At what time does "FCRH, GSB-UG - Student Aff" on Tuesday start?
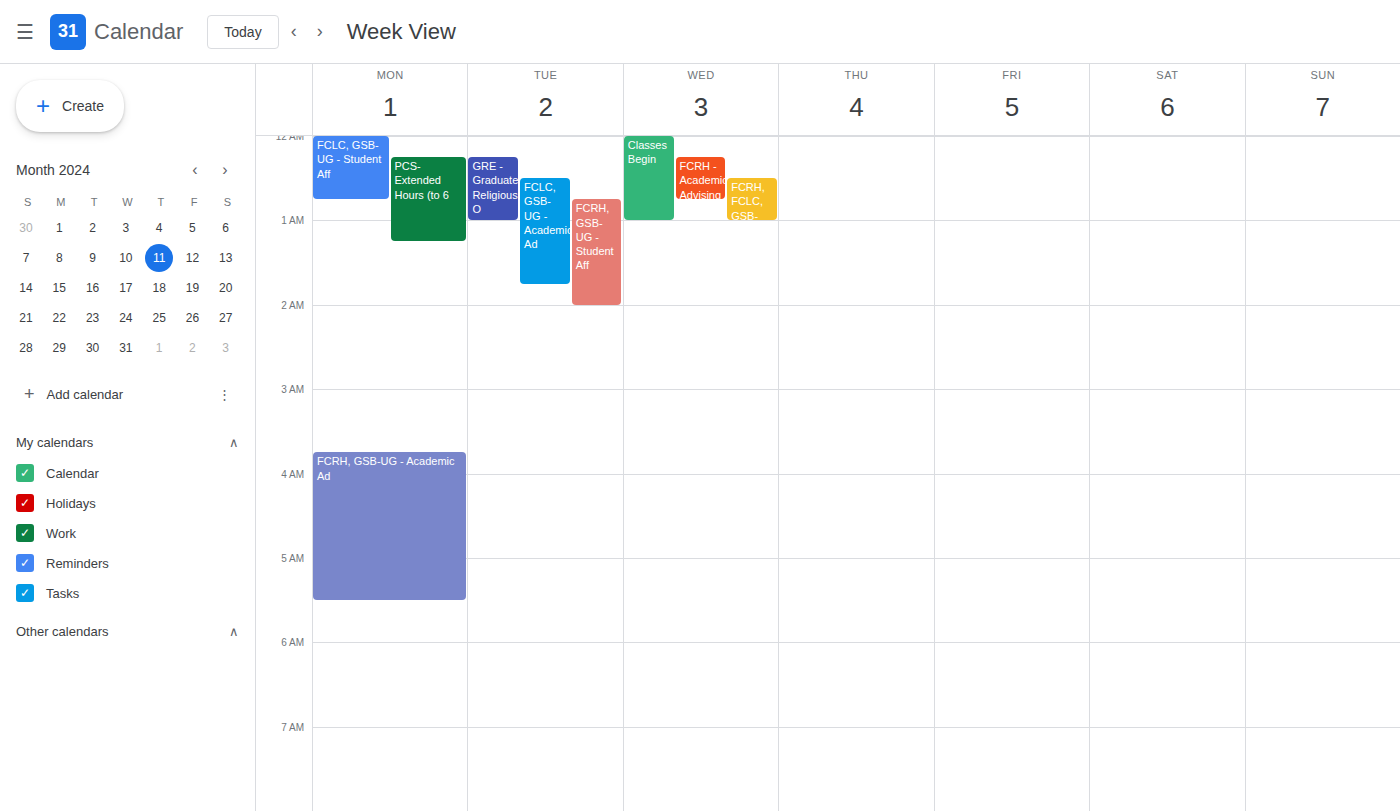
12:45 AM